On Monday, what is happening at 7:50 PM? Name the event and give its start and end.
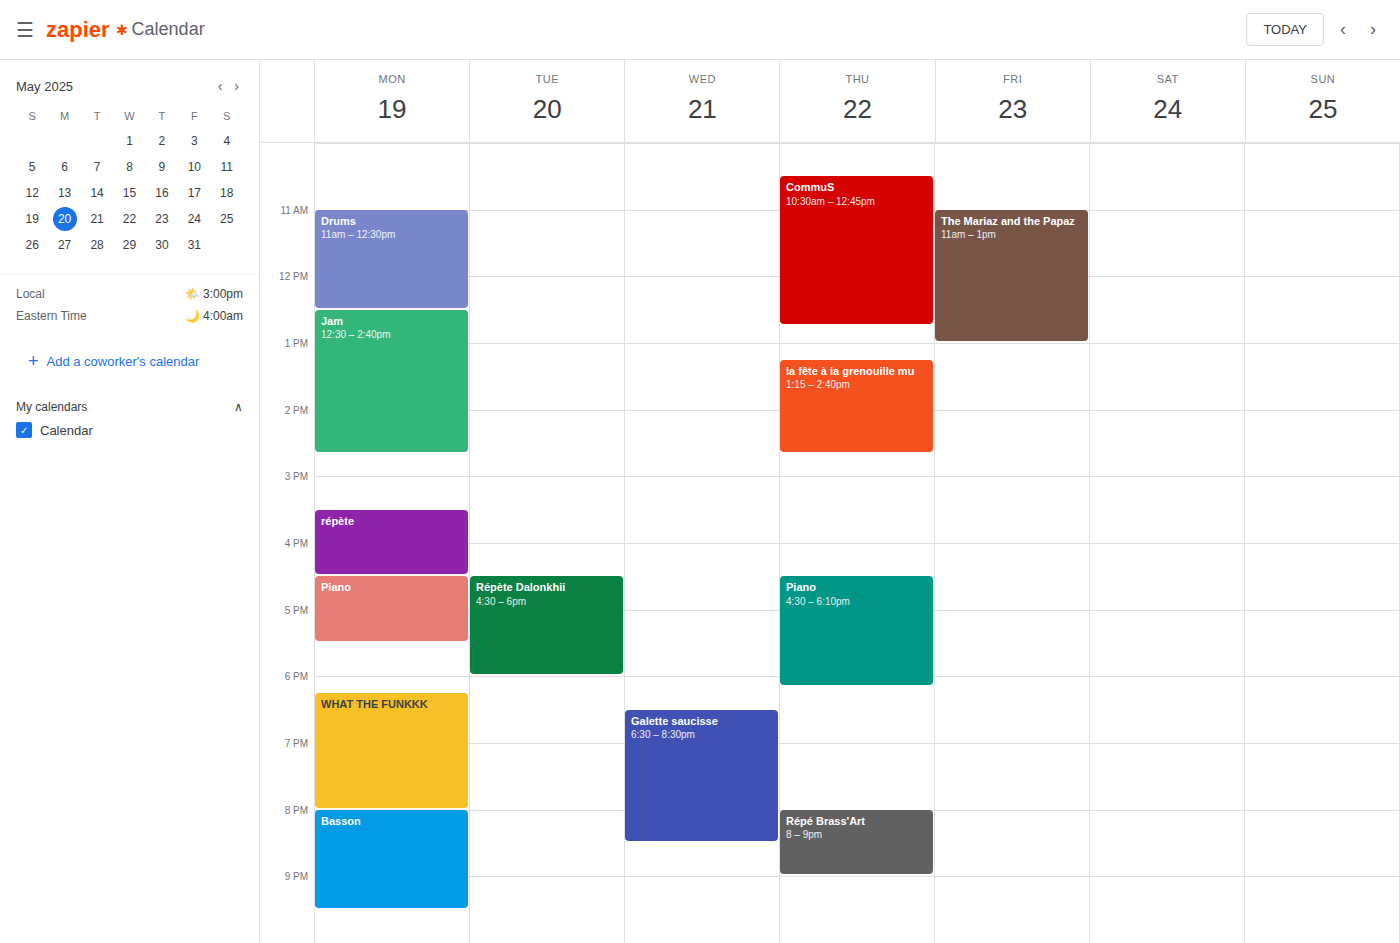
"WHAT THE FUNKKK", 6:15 PM to 8:00 PM